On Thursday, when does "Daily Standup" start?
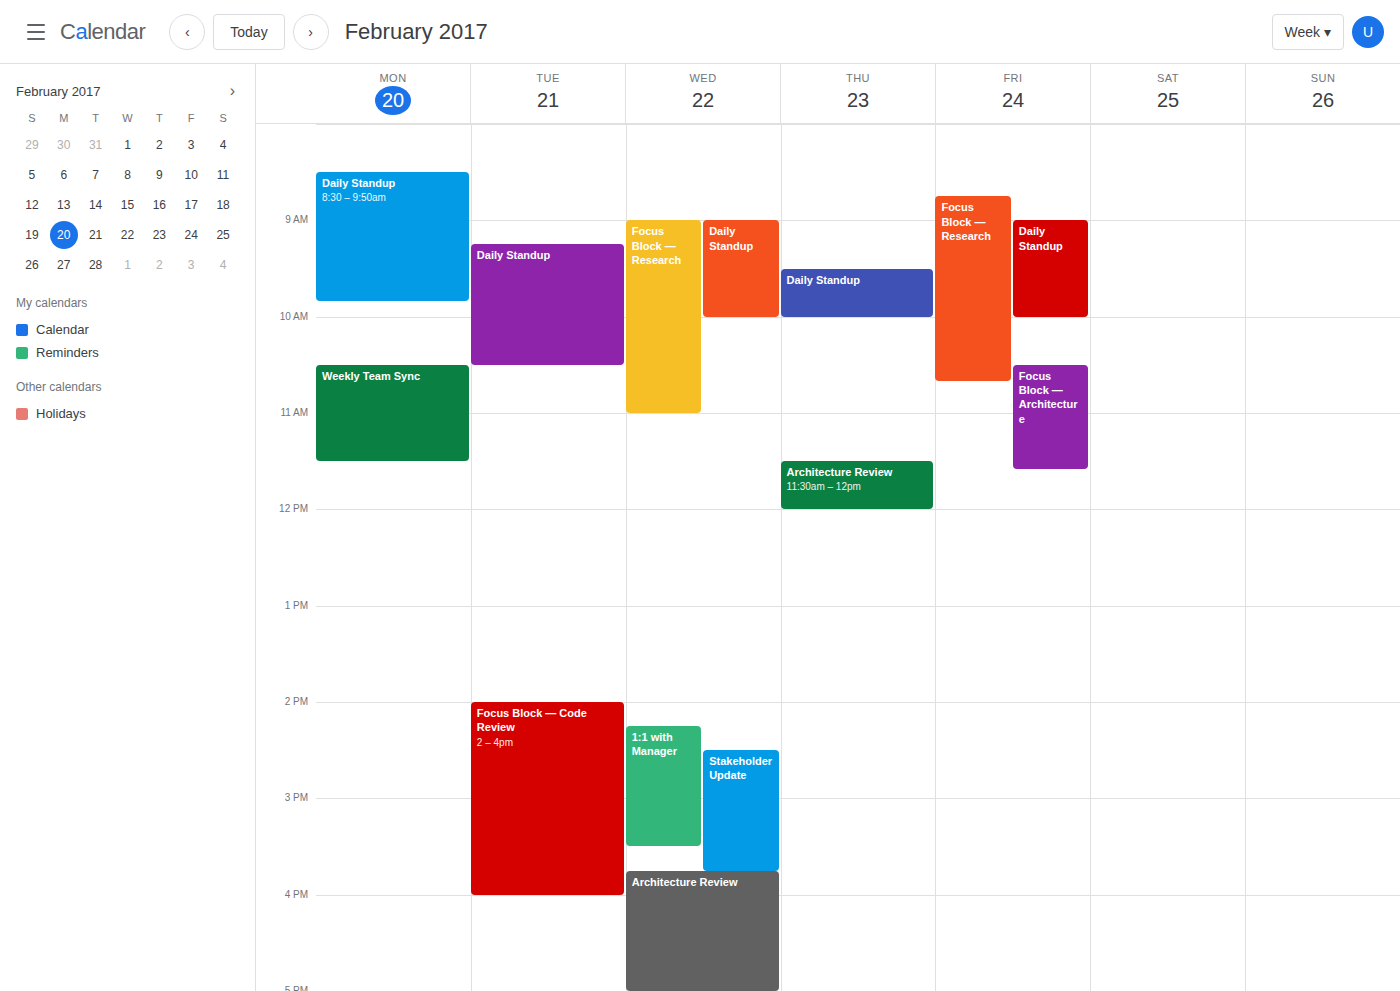
09:30